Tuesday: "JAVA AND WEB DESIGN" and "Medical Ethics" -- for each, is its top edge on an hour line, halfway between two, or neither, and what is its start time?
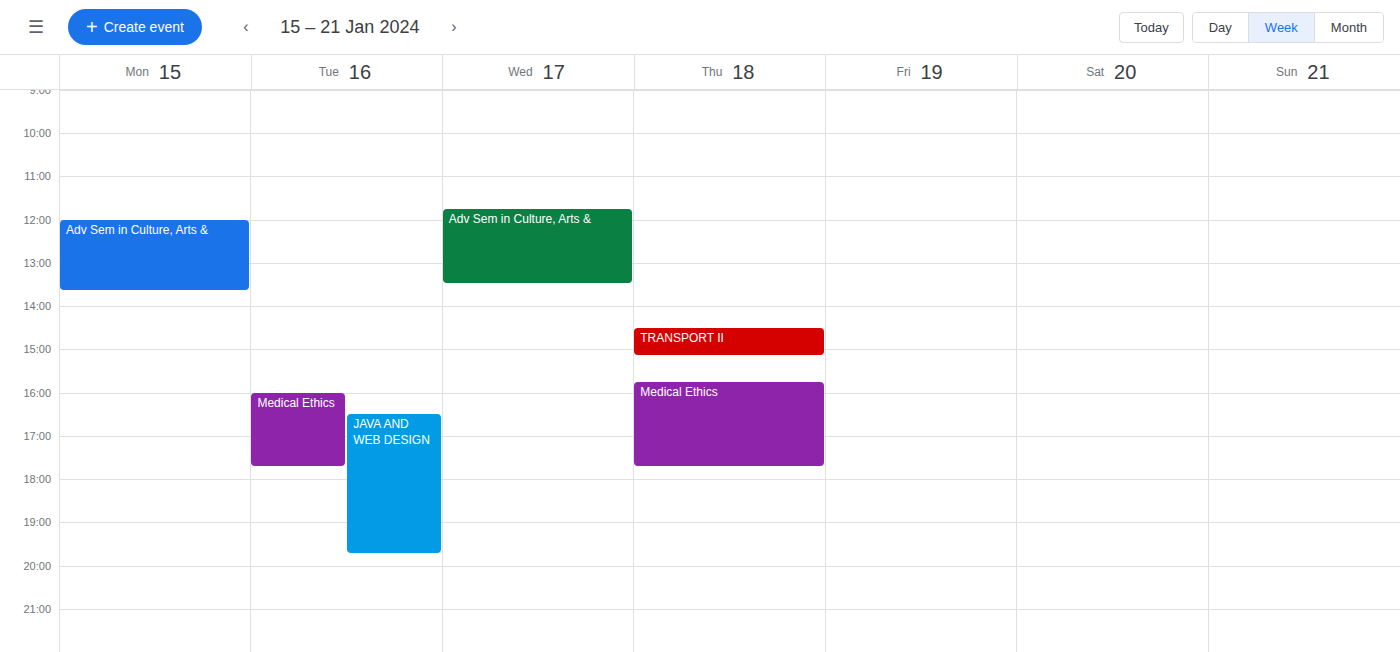
"JAVA AND WEB DESIGN": 4:30 PM, halfway between the 4 PM and 5 PM lines. "Medical Ethics": 4:00 PM, exactly on the 4 PM line.